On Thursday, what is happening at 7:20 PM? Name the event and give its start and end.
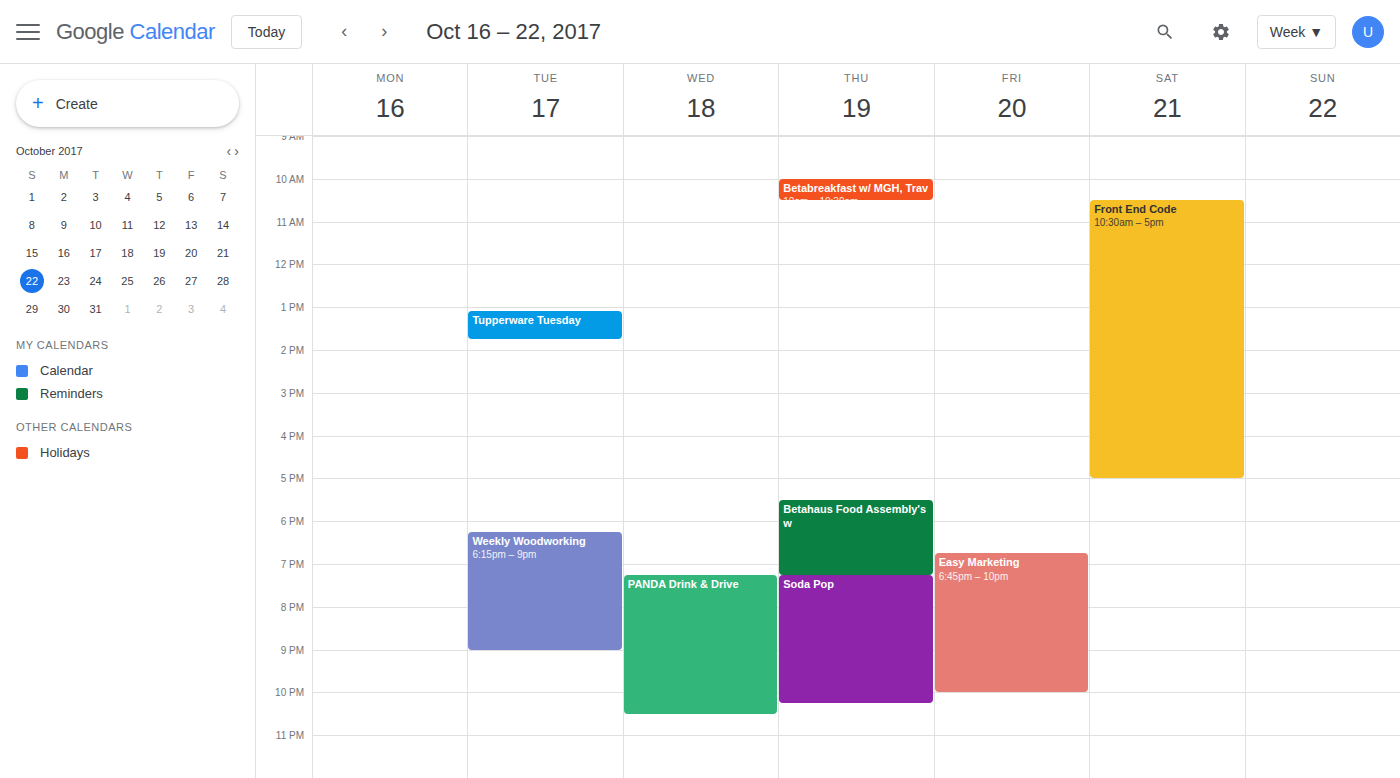
"Soda Pop", 7:15 PM to 10:15 PM